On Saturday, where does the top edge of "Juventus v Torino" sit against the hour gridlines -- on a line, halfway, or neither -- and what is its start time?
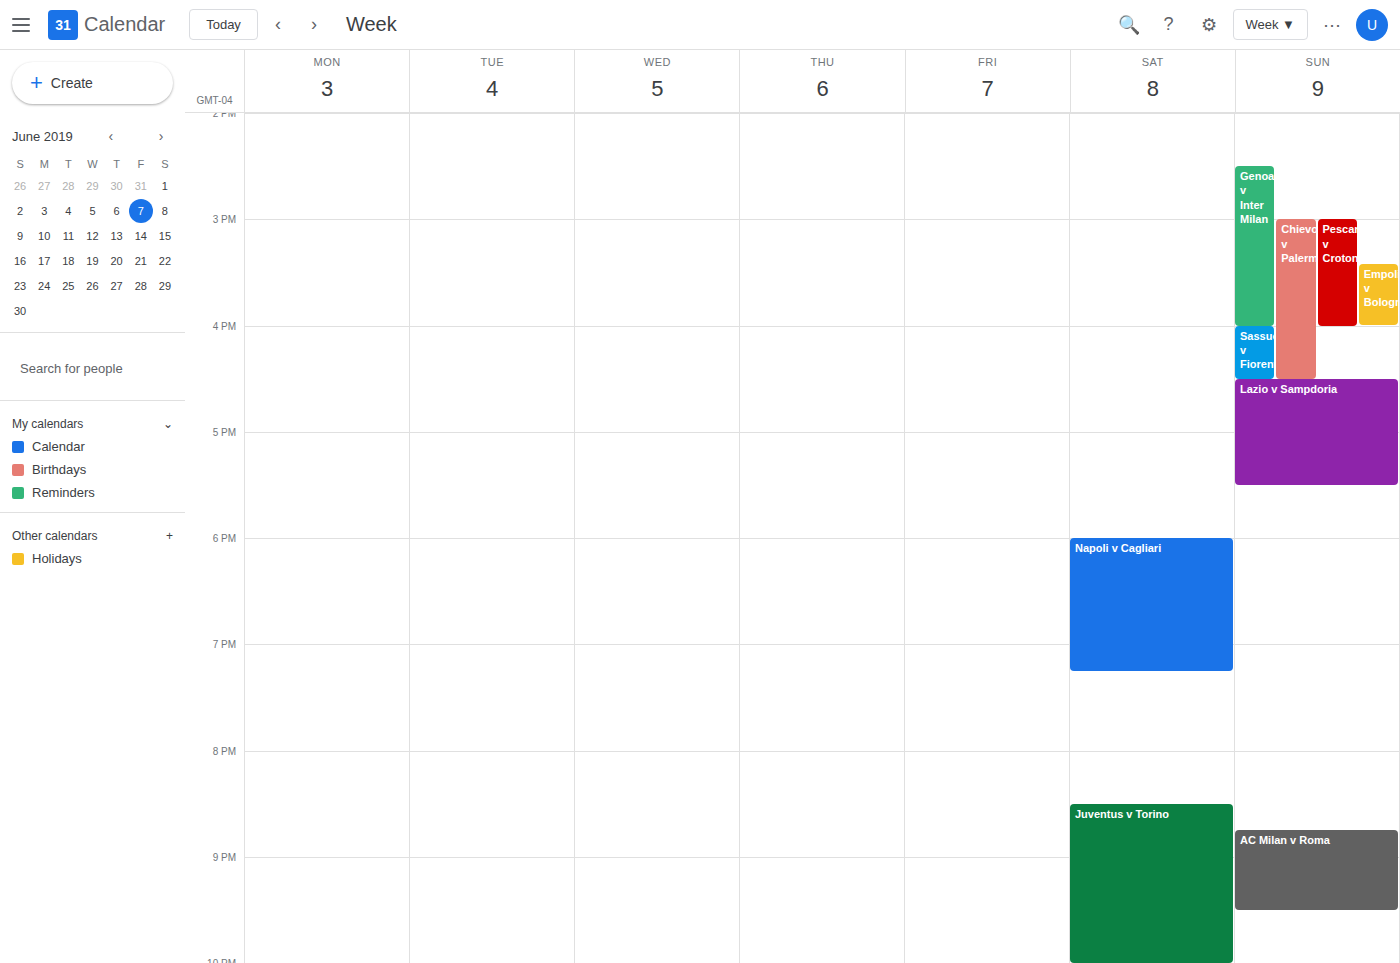
8:30 PM -- halfway between the 8 PM and 9 PM lines.